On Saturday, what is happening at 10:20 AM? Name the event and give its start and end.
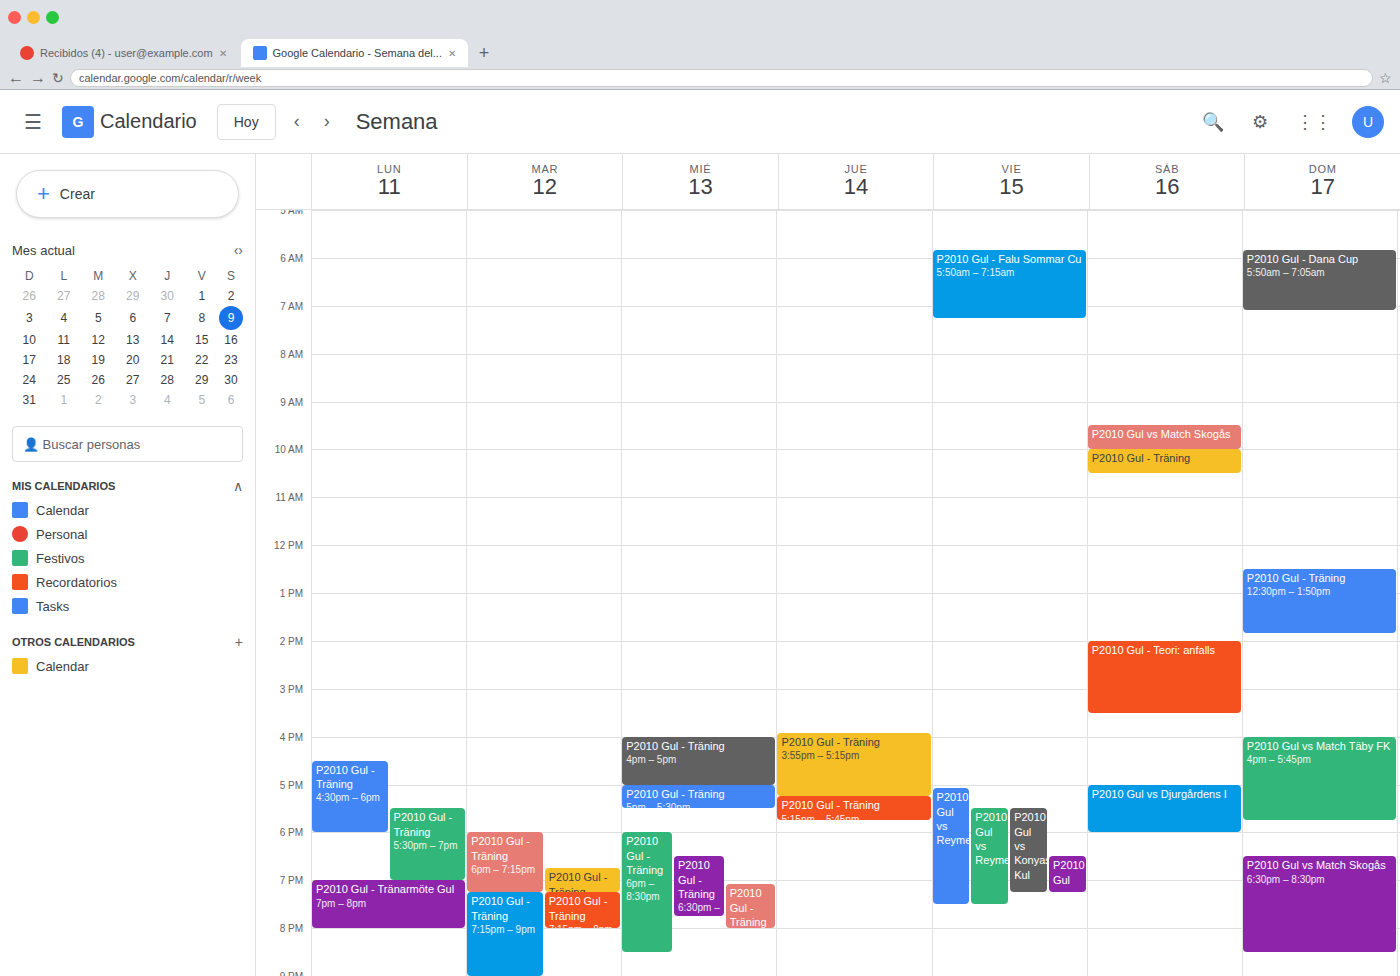
"P2010 Gul - Träning", 10:00 AM to 10:30 AM